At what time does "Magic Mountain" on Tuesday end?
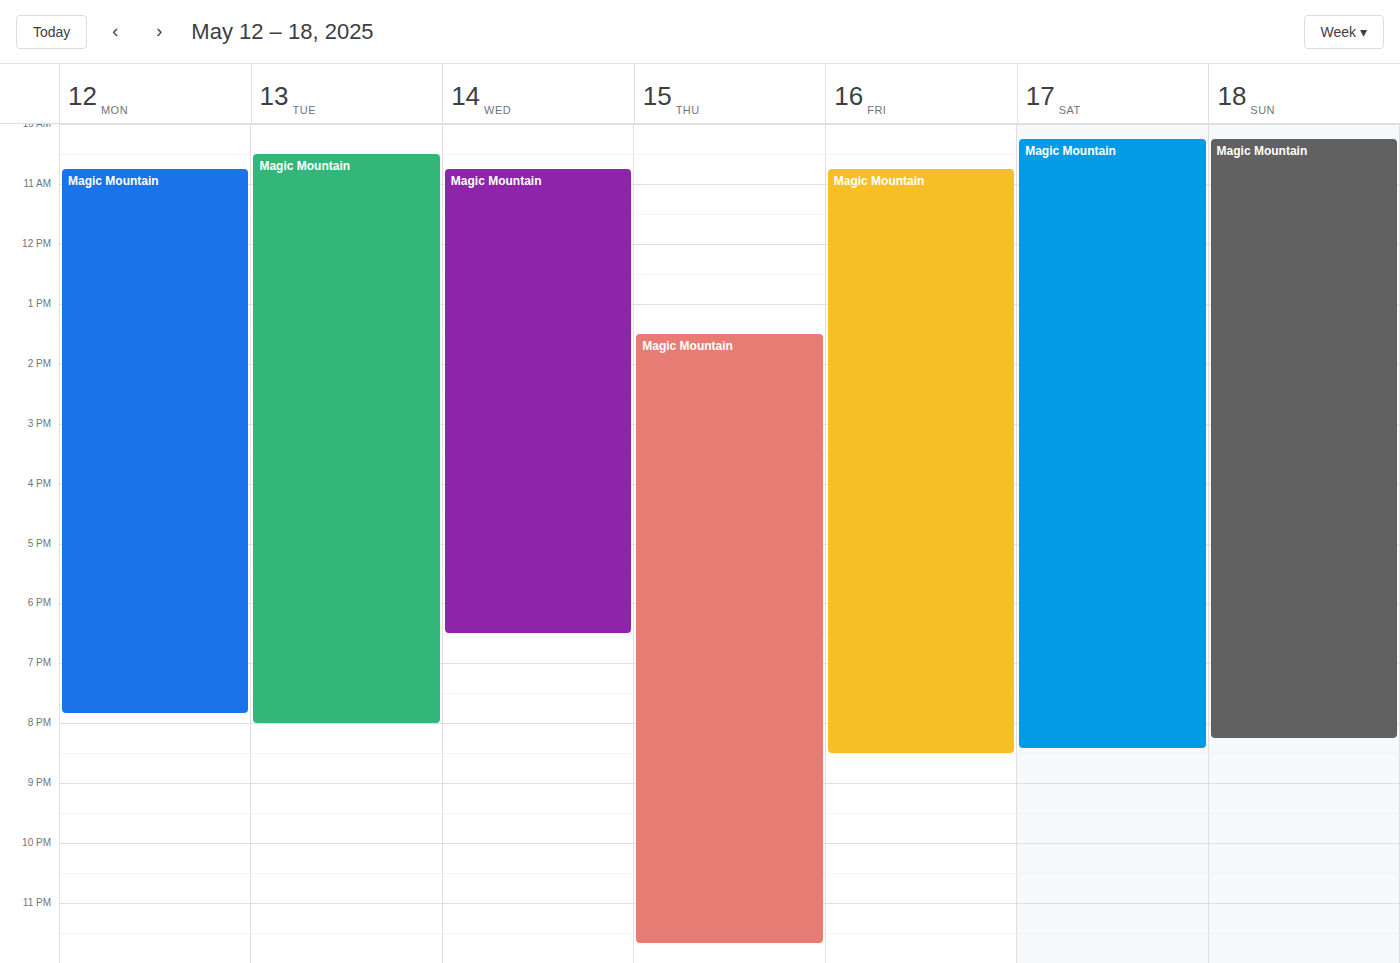
8:00 PM